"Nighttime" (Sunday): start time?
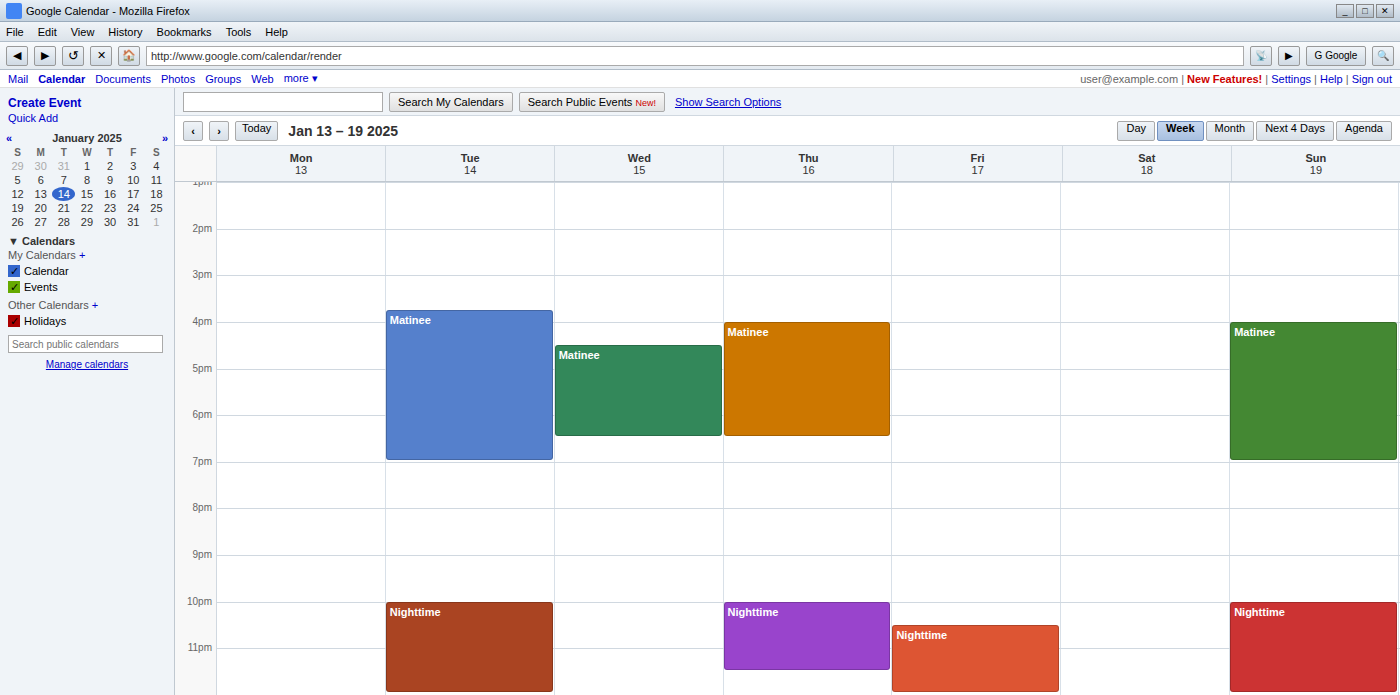
10:00 PM